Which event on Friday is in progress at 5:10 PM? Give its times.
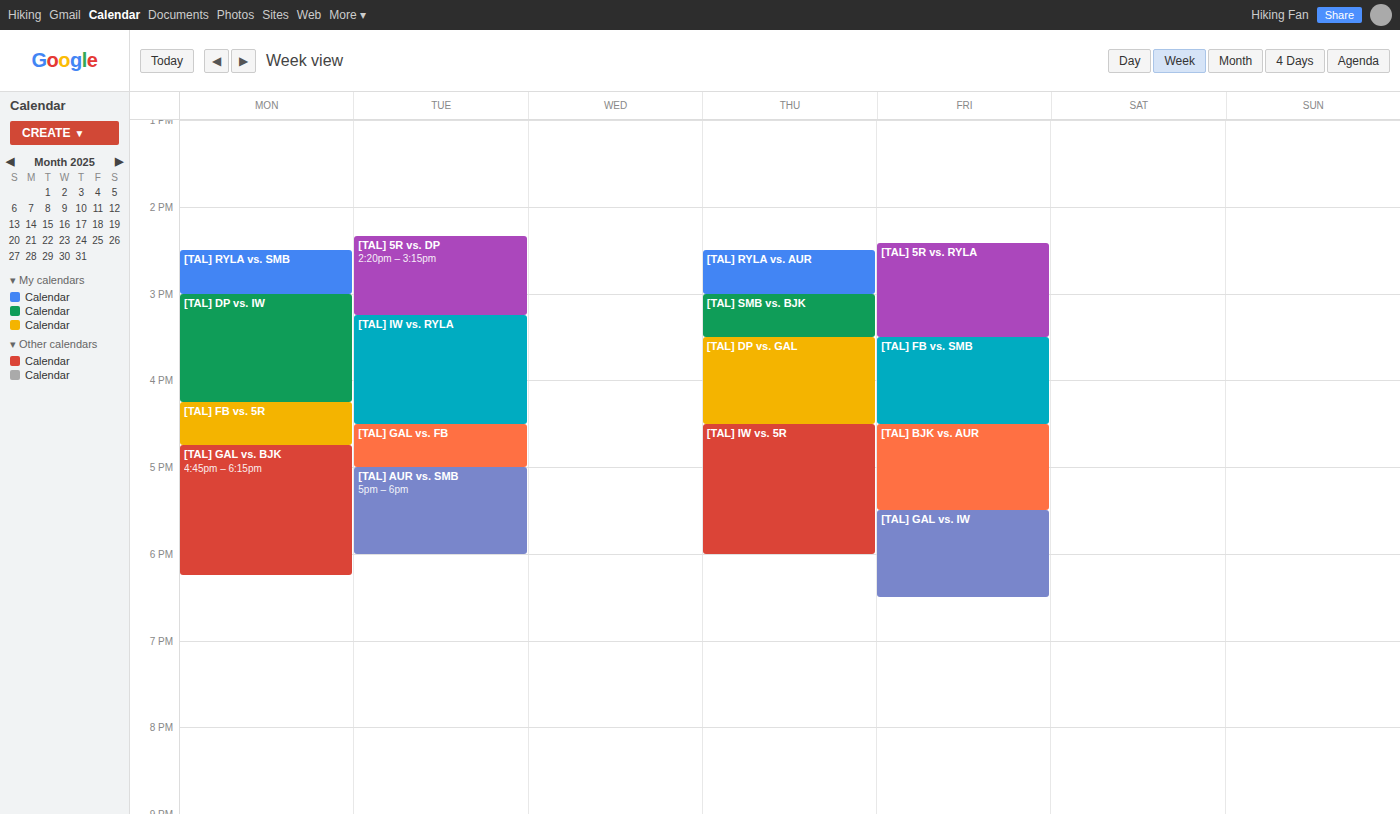
"[TAL] BJK vs. AUR", 4:30 PM to 5:30 PM